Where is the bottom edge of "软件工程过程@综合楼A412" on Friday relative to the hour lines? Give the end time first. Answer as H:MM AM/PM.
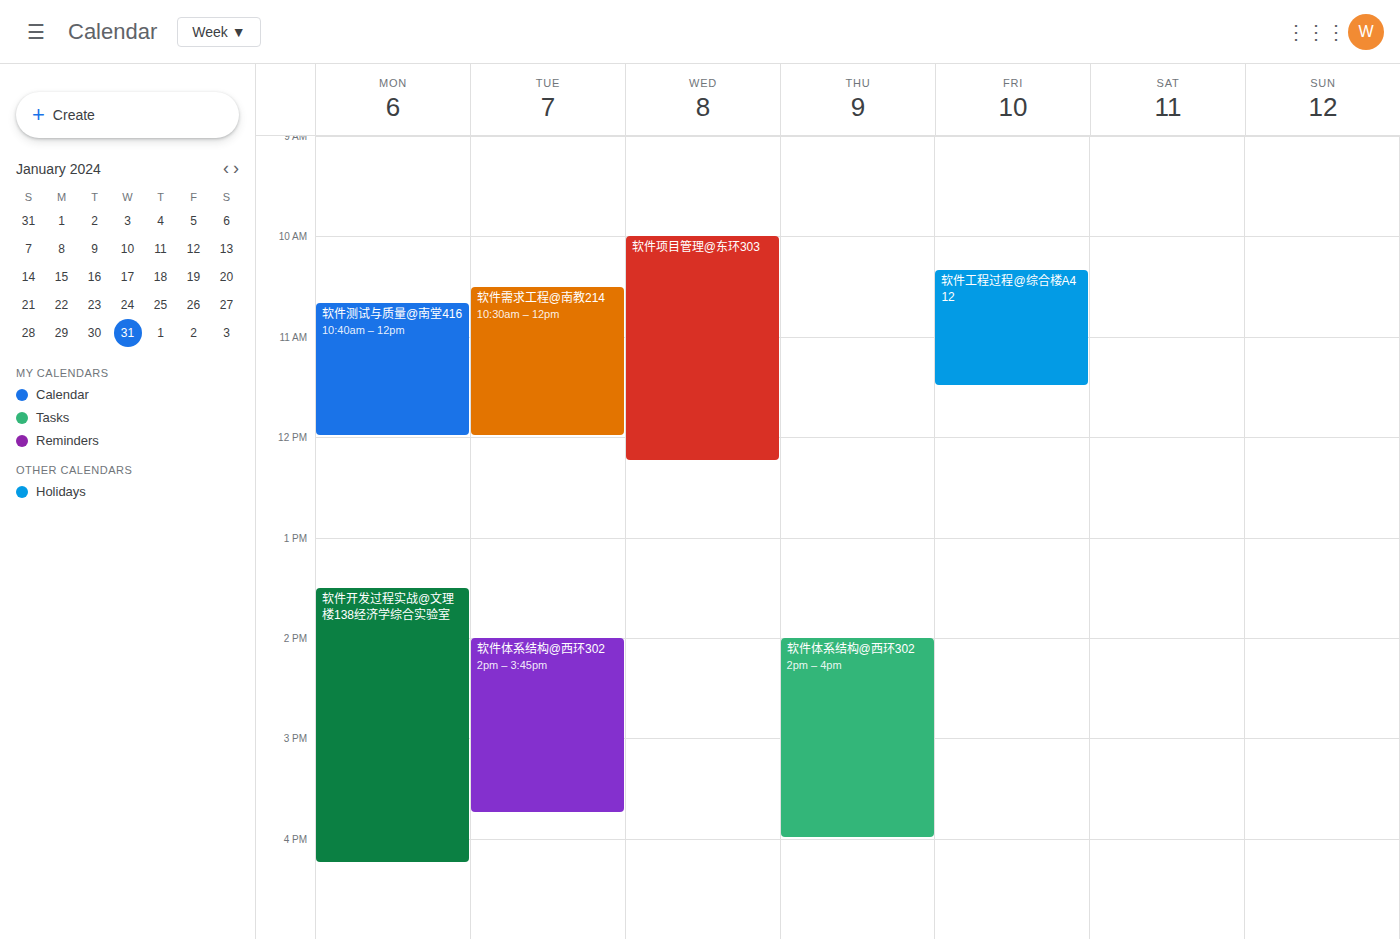
11:30 AM -- halfway between the 11 AM and 12 PM lines.